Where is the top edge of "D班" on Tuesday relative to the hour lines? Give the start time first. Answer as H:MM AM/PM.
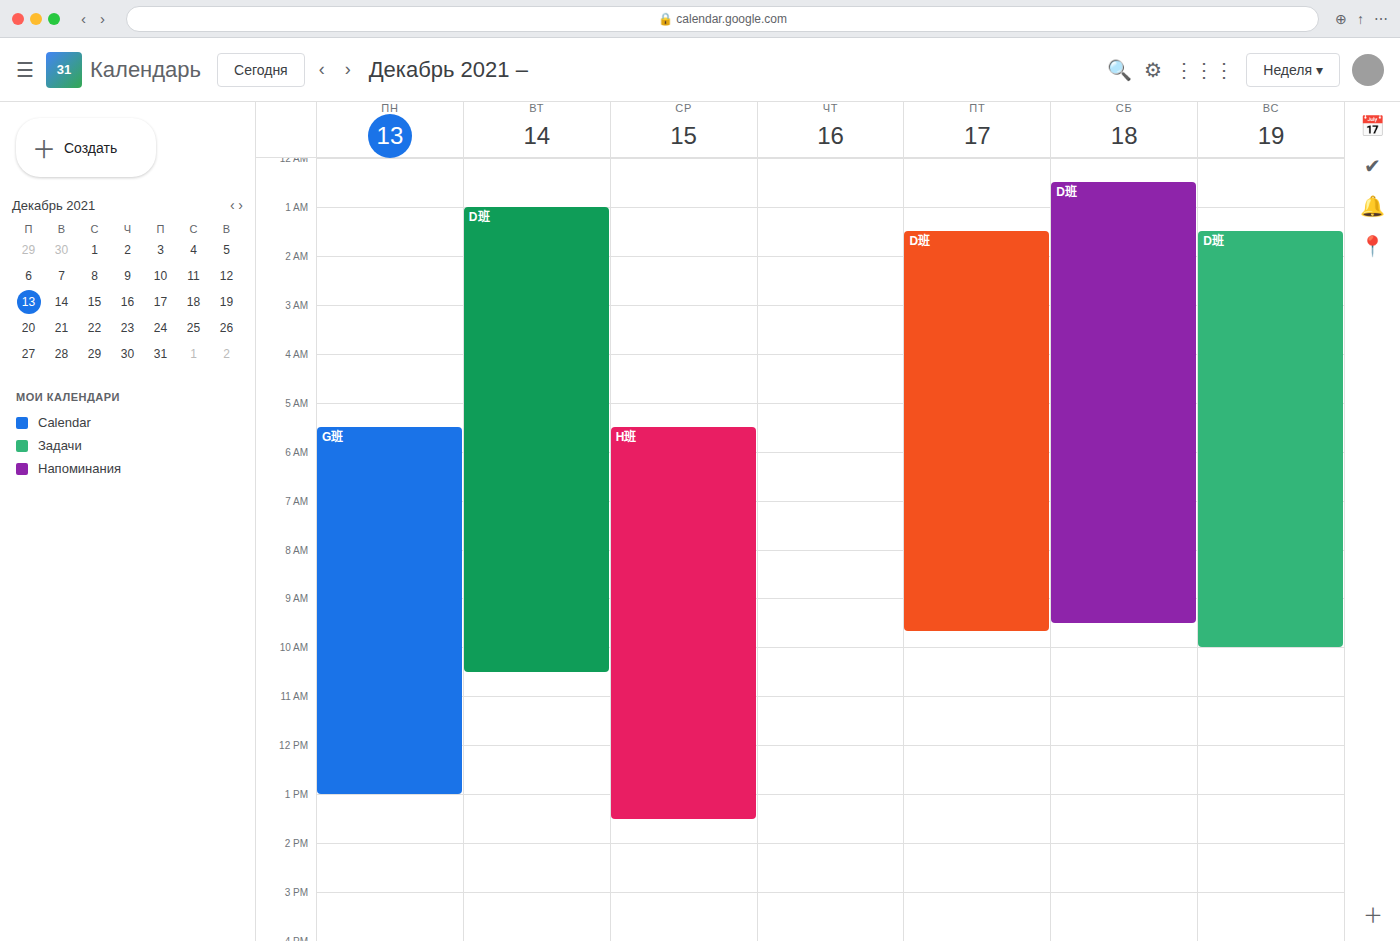
1:00 AM -- exactly on the 1 AM line.